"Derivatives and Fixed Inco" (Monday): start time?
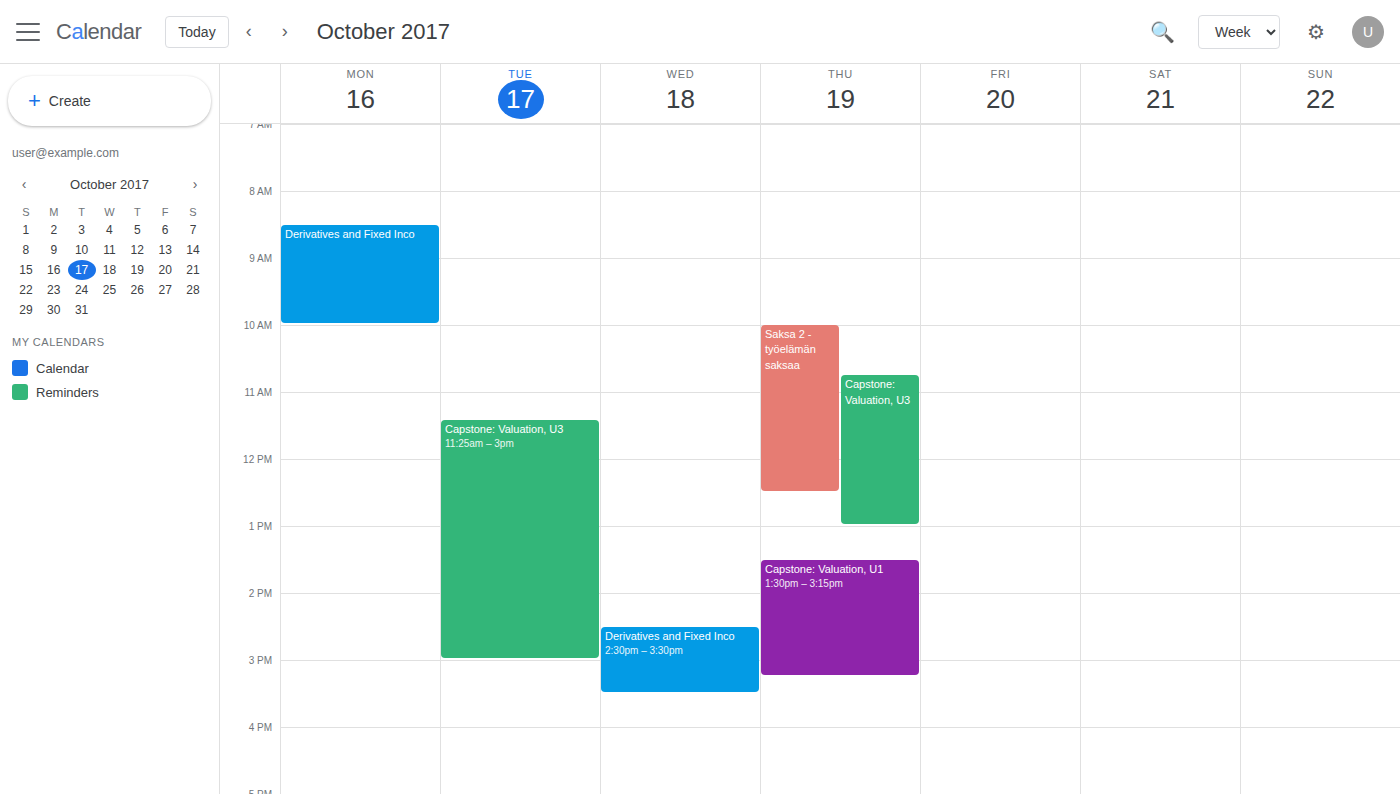
8:30 AM